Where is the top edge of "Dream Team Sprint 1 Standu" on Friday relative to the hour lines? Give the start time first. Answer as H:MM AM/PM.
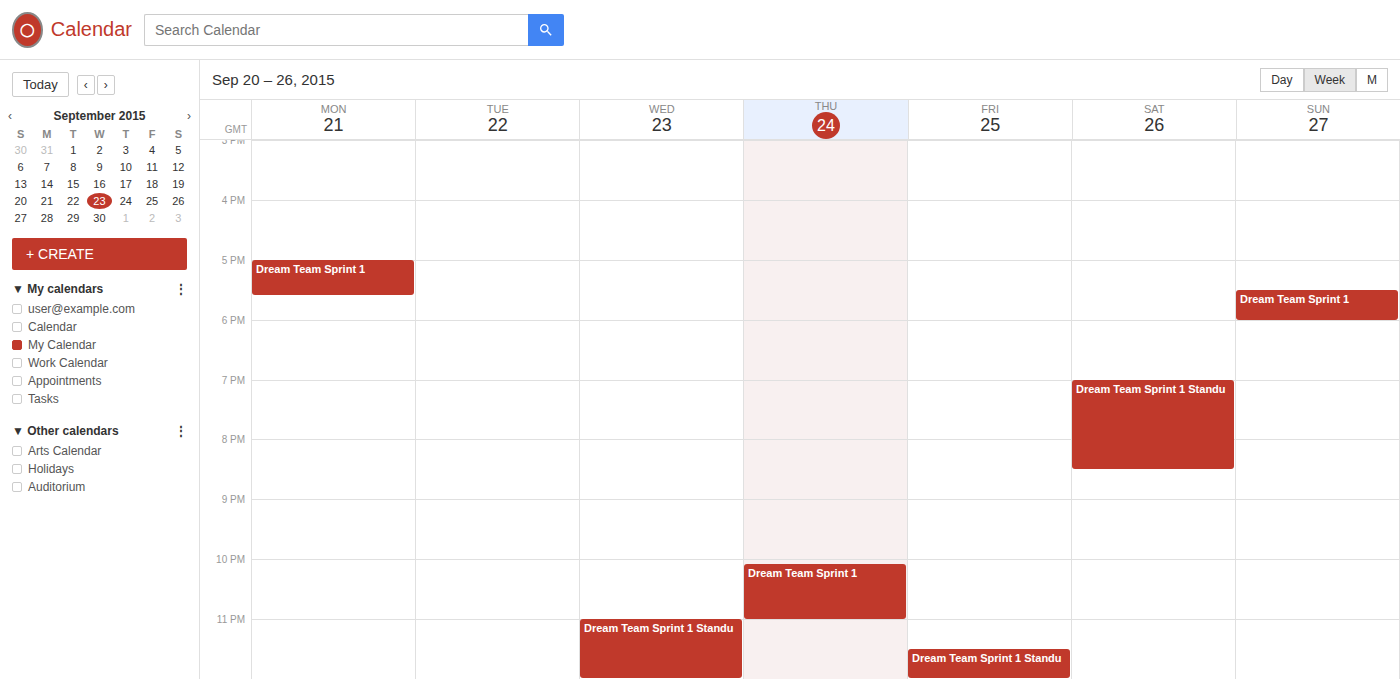
11:30 PM -- halfway between the 11 PM and 12 AM lines.